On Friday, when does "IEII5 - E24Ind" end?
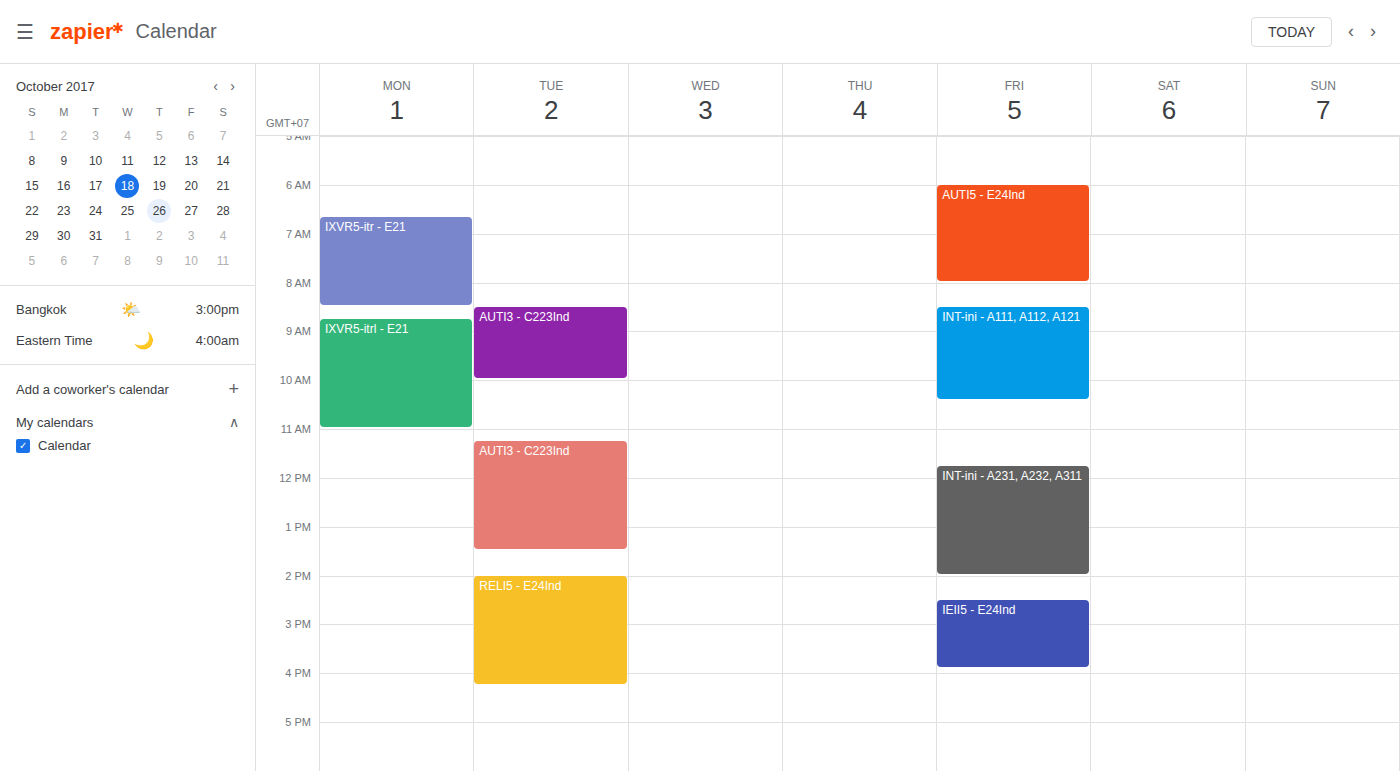
3:55 PM